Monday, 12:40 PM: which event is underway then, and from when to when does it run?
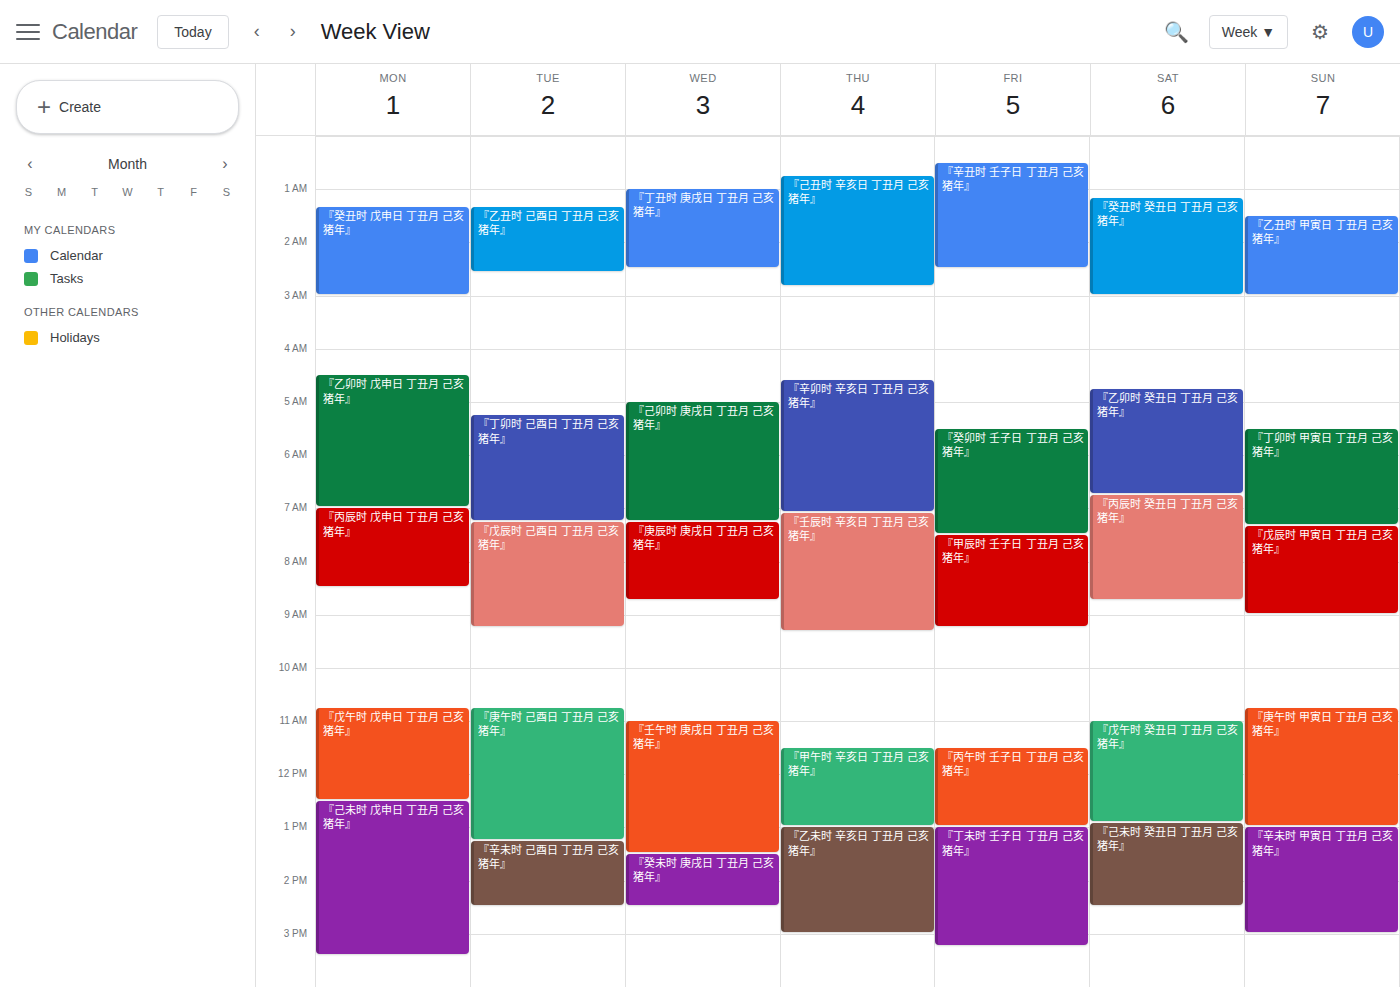
"『己未时 戊申日 丁丑月 己亥猪年』", 12:30 PM to 3:25 PM